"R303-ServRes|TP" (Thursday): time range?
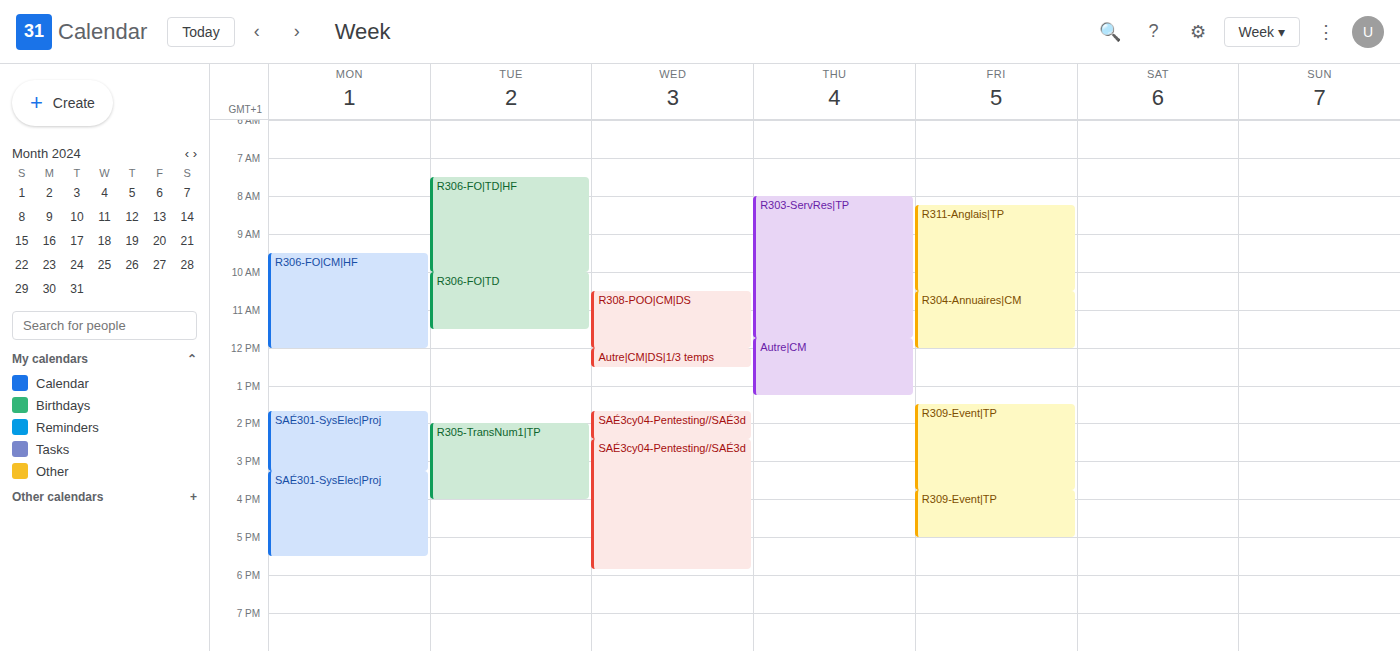
8:00 AM to 11:45 AM